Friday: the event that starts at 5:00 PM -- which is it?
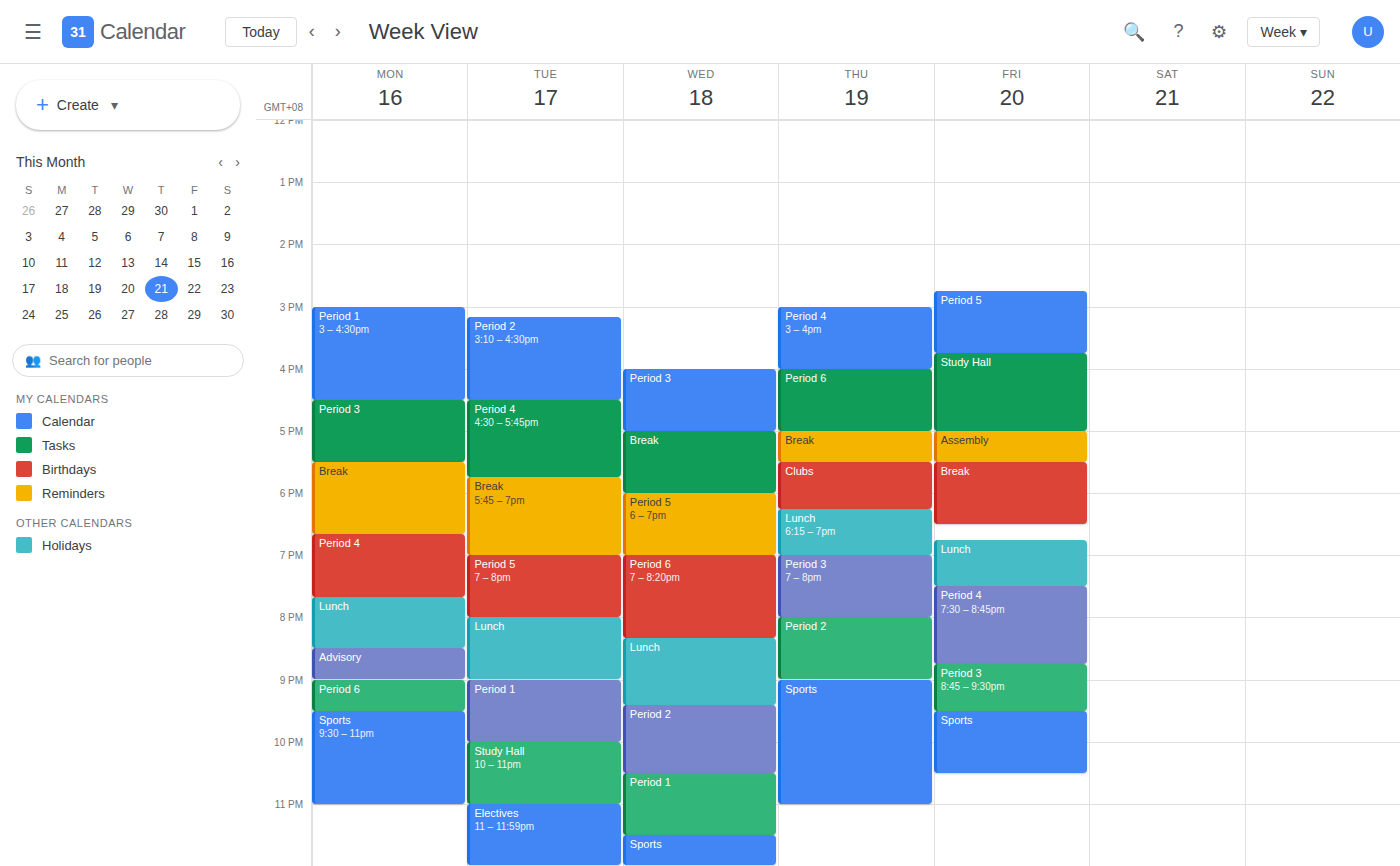
"Assembly"